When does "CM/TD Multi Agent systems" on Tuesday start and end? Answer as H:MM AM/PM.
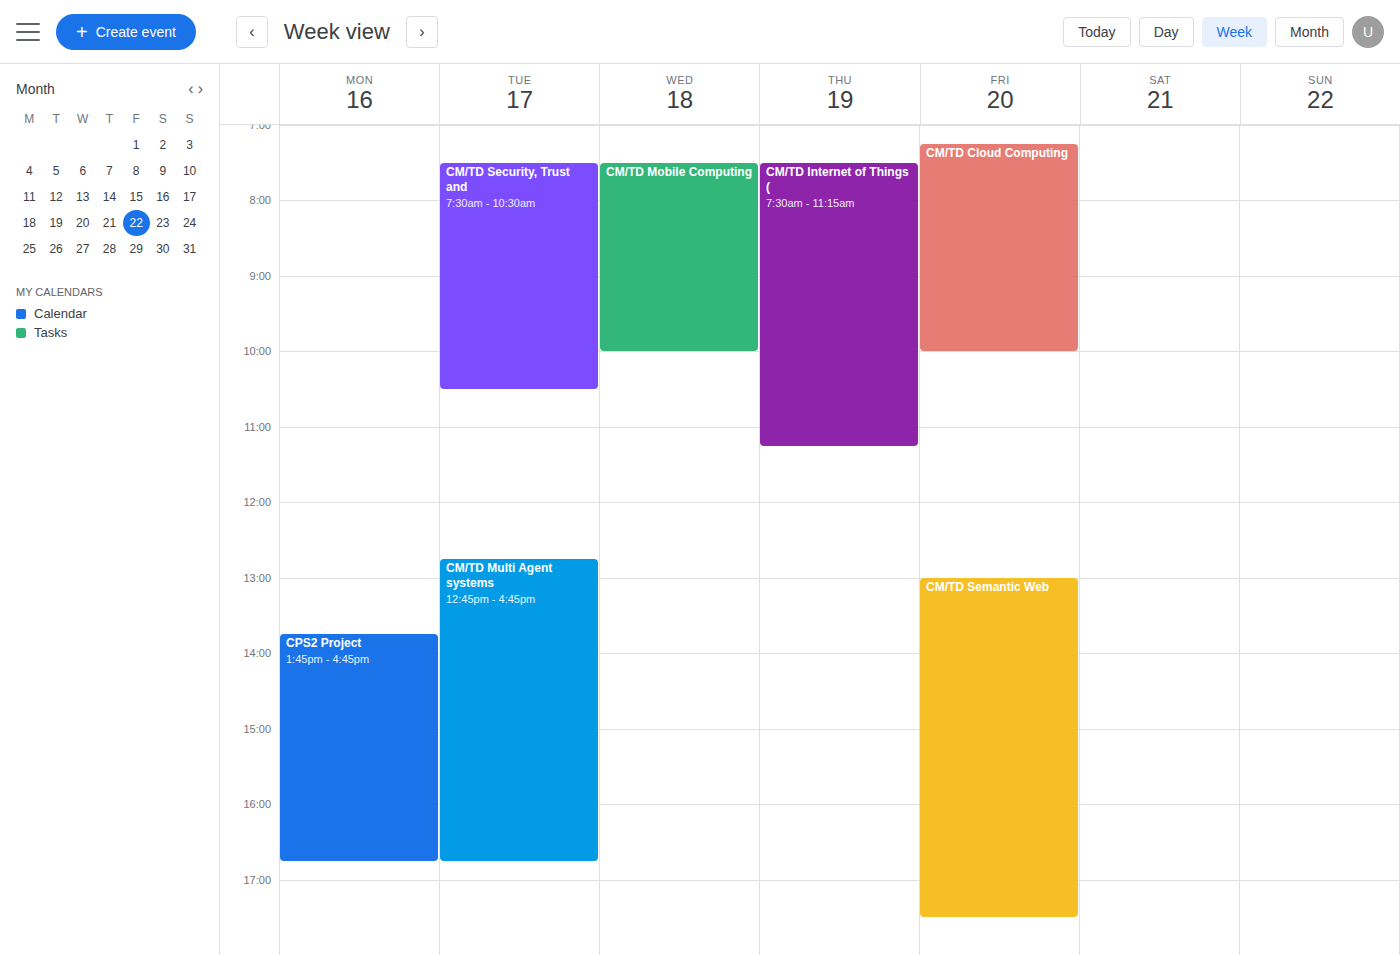
12:45 PM to 4:45 PM